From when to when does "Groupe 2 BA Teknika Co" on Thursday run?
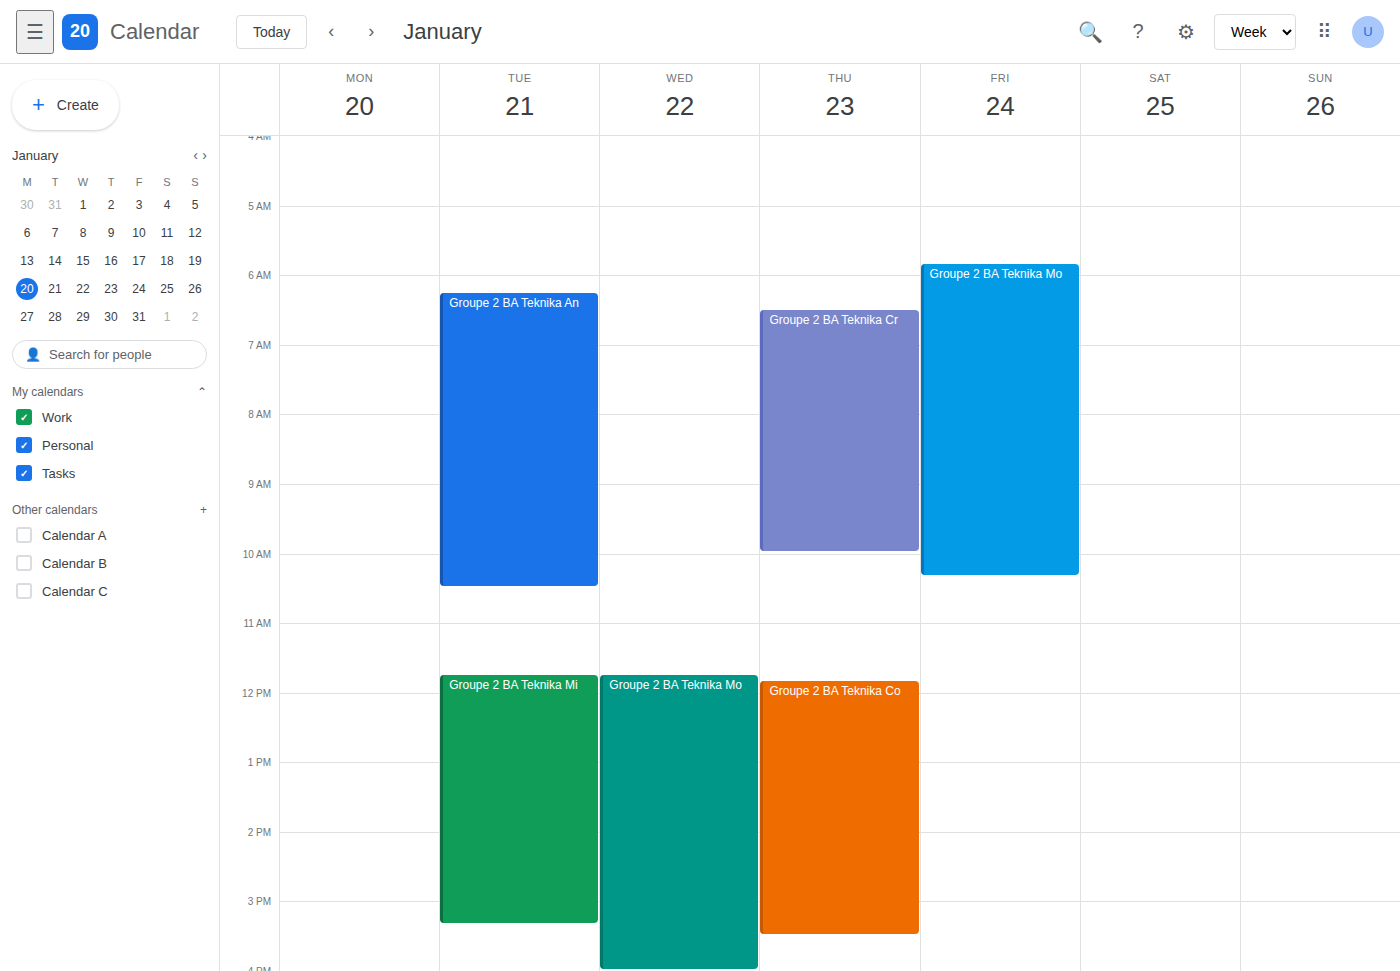
11:50 AM to 3:30 PM